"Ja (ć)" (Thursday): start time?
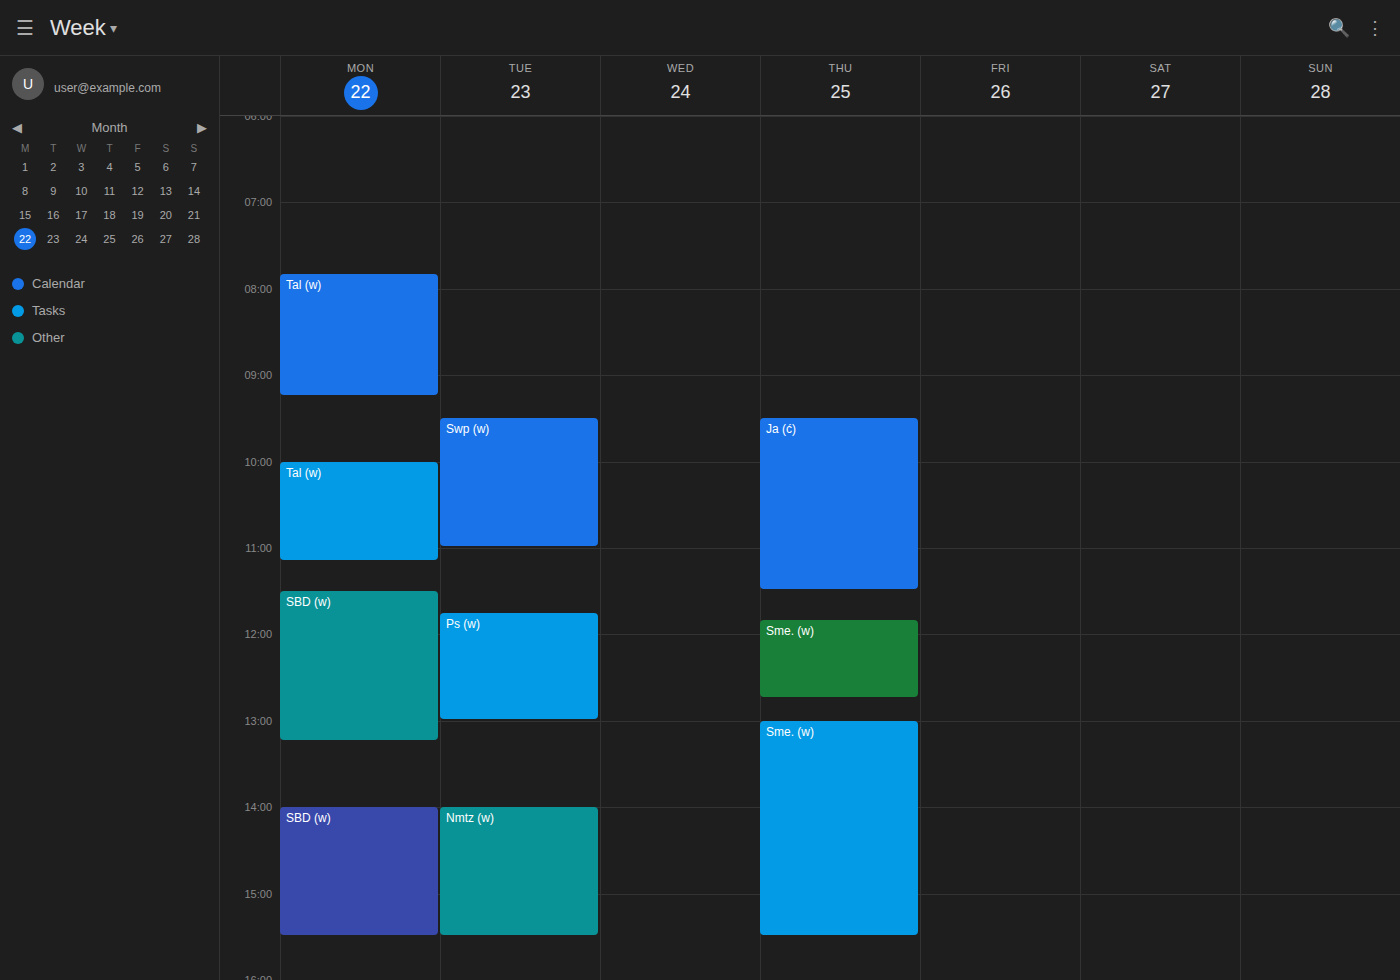
9:30 AM